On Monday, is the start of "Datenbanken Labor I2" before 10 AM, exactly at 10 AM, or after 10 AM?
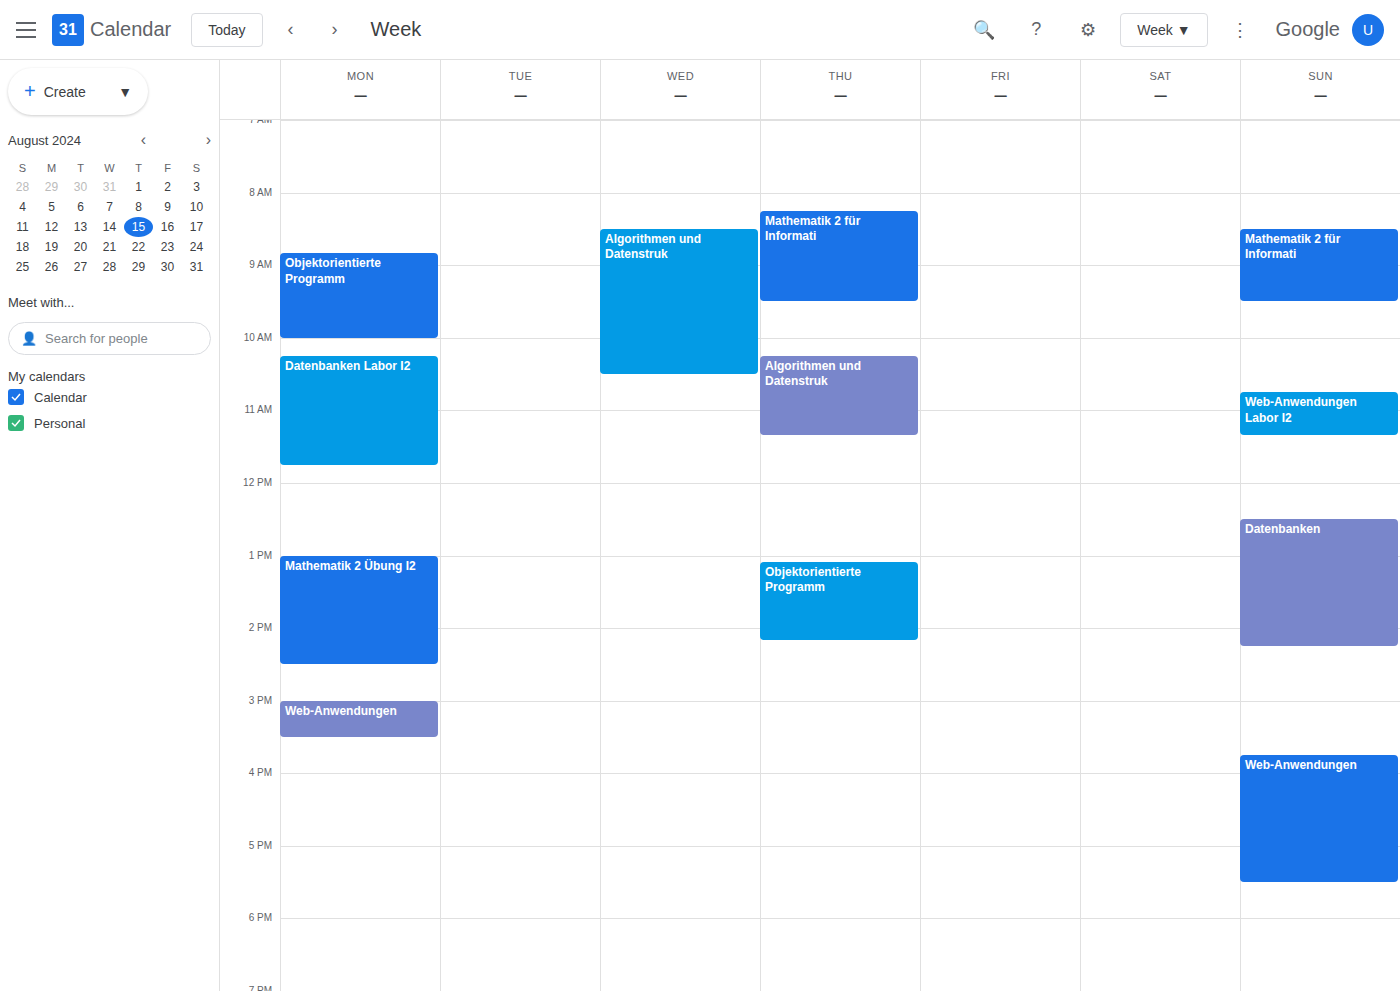
10:15 AM -- after 10 AM, 15 minutes below the 10 AM line.